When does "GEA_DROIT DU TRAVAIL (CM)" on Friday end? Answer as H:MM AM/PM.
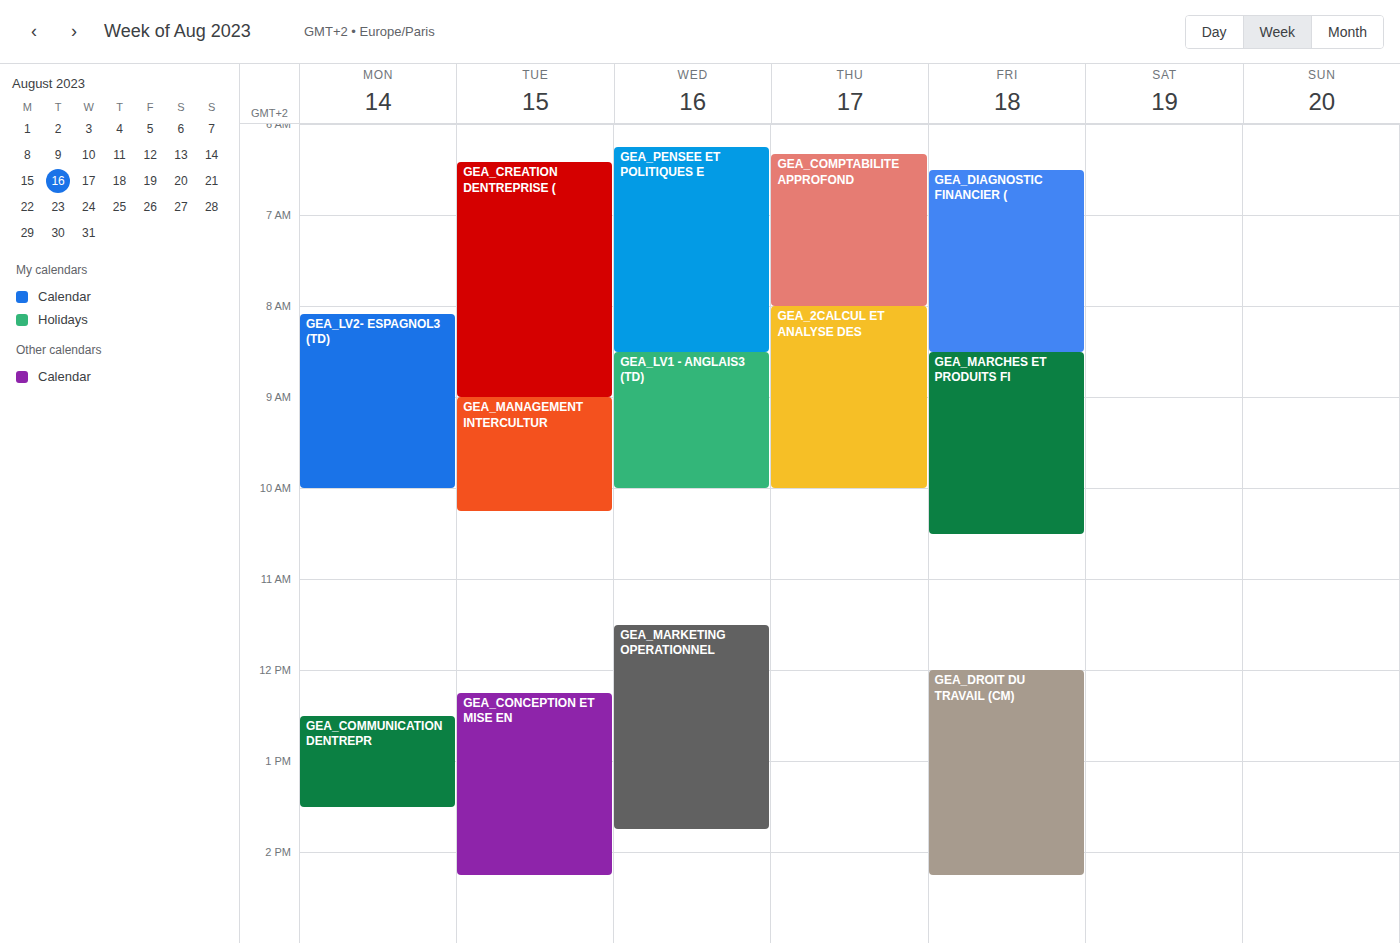
2:15 PM